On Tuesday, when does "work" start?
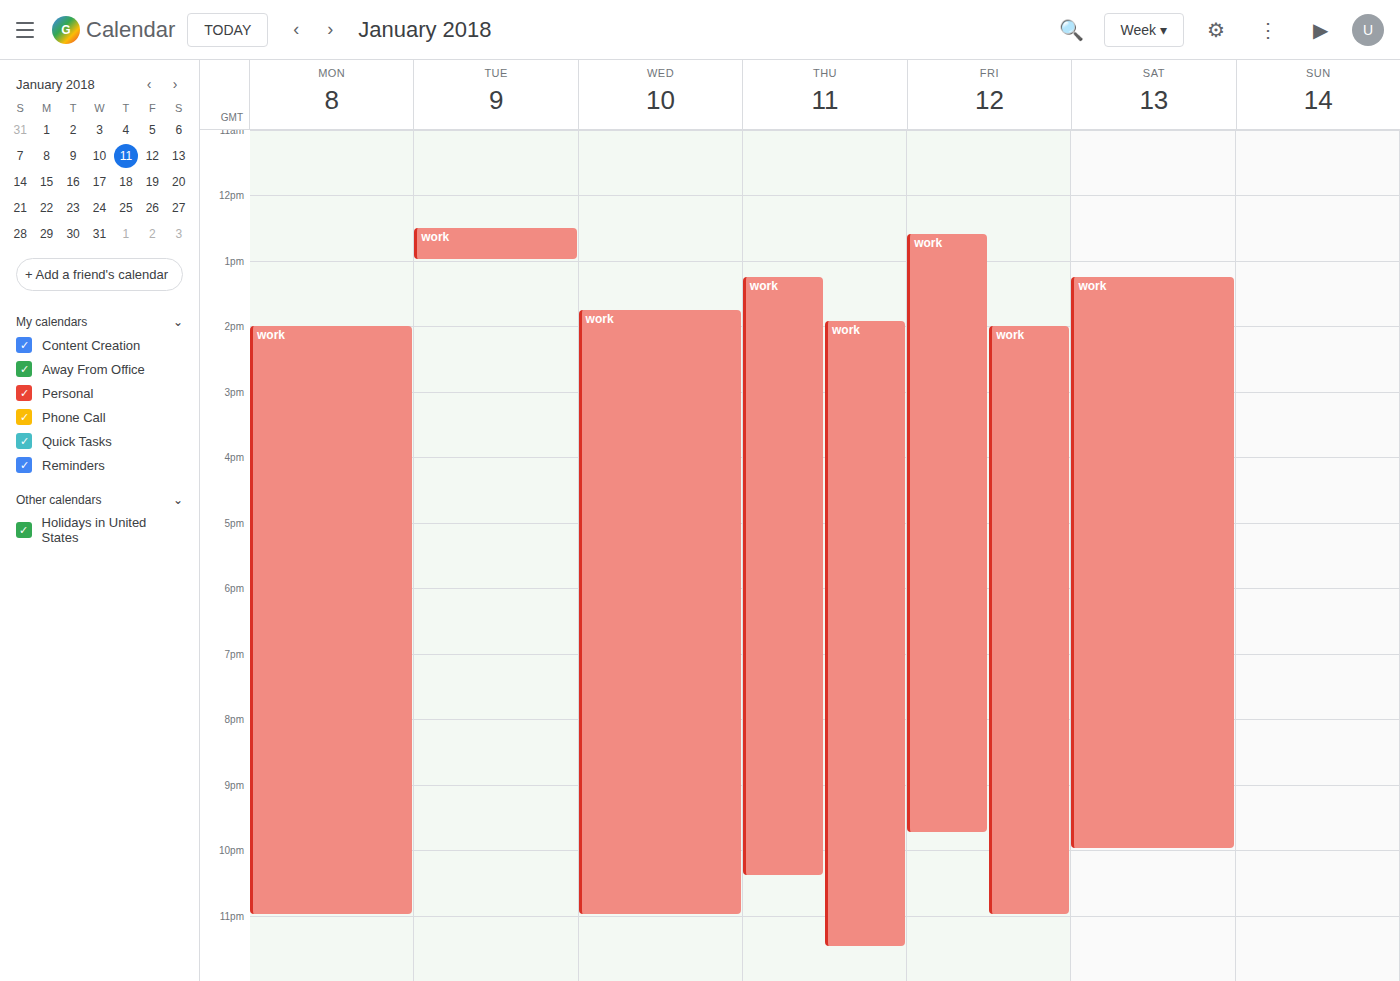
12:30 PM